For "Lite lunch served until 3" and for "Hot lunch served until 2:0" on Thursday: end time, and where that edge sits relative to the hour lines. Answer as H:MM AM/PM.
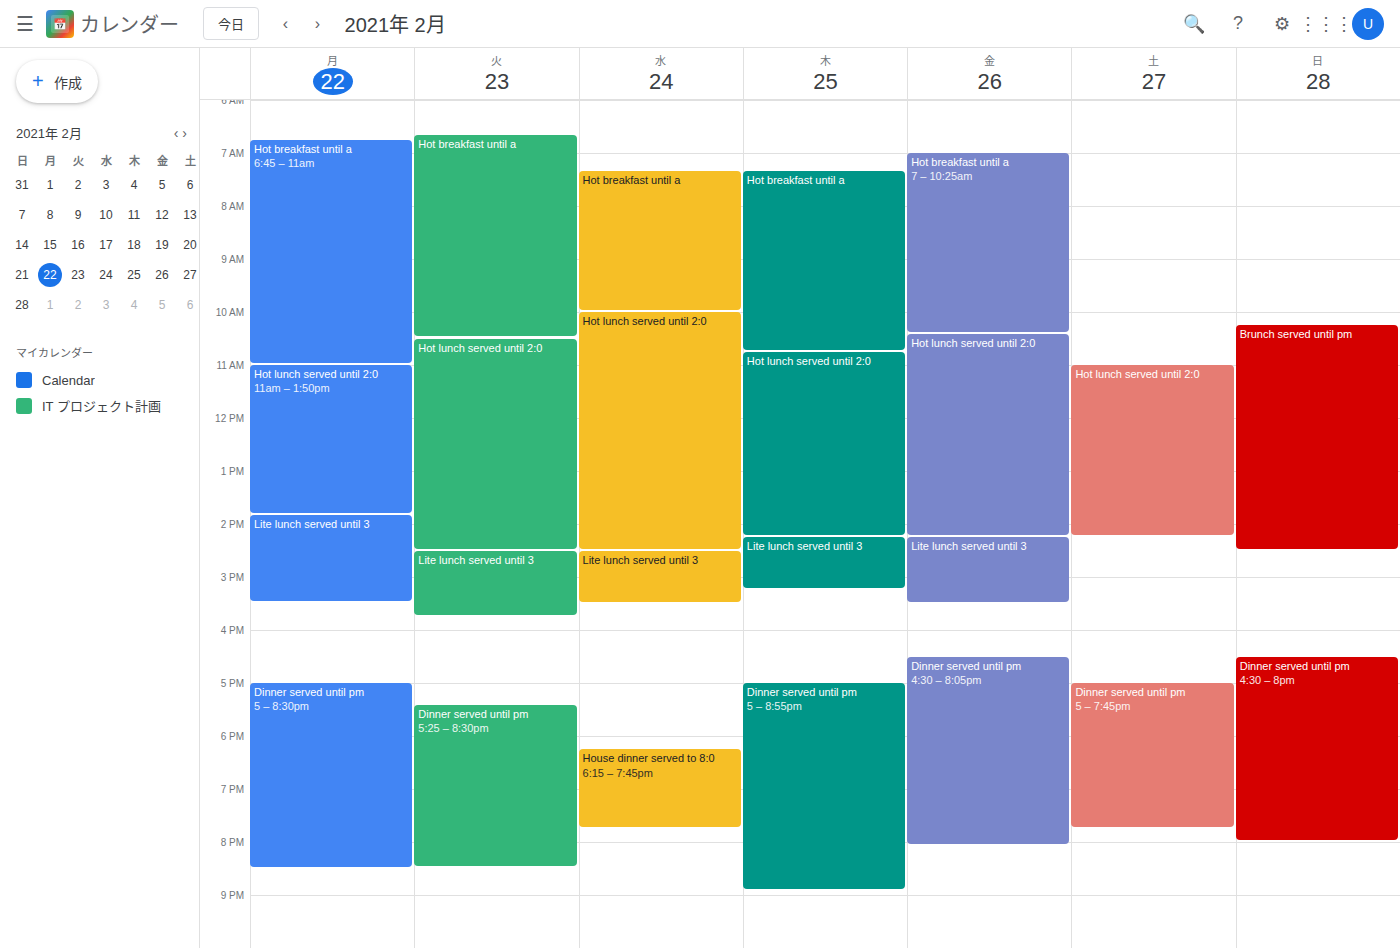
"Lite lunch served until 3": 3:15 PM, neither: a quarter of the way from the 3 PM line to the 4 PM line. "Hot lunch served until 2:0": 2:15 PM, neither: a quarter of the way from the 2 PM line to the 3 PM line.